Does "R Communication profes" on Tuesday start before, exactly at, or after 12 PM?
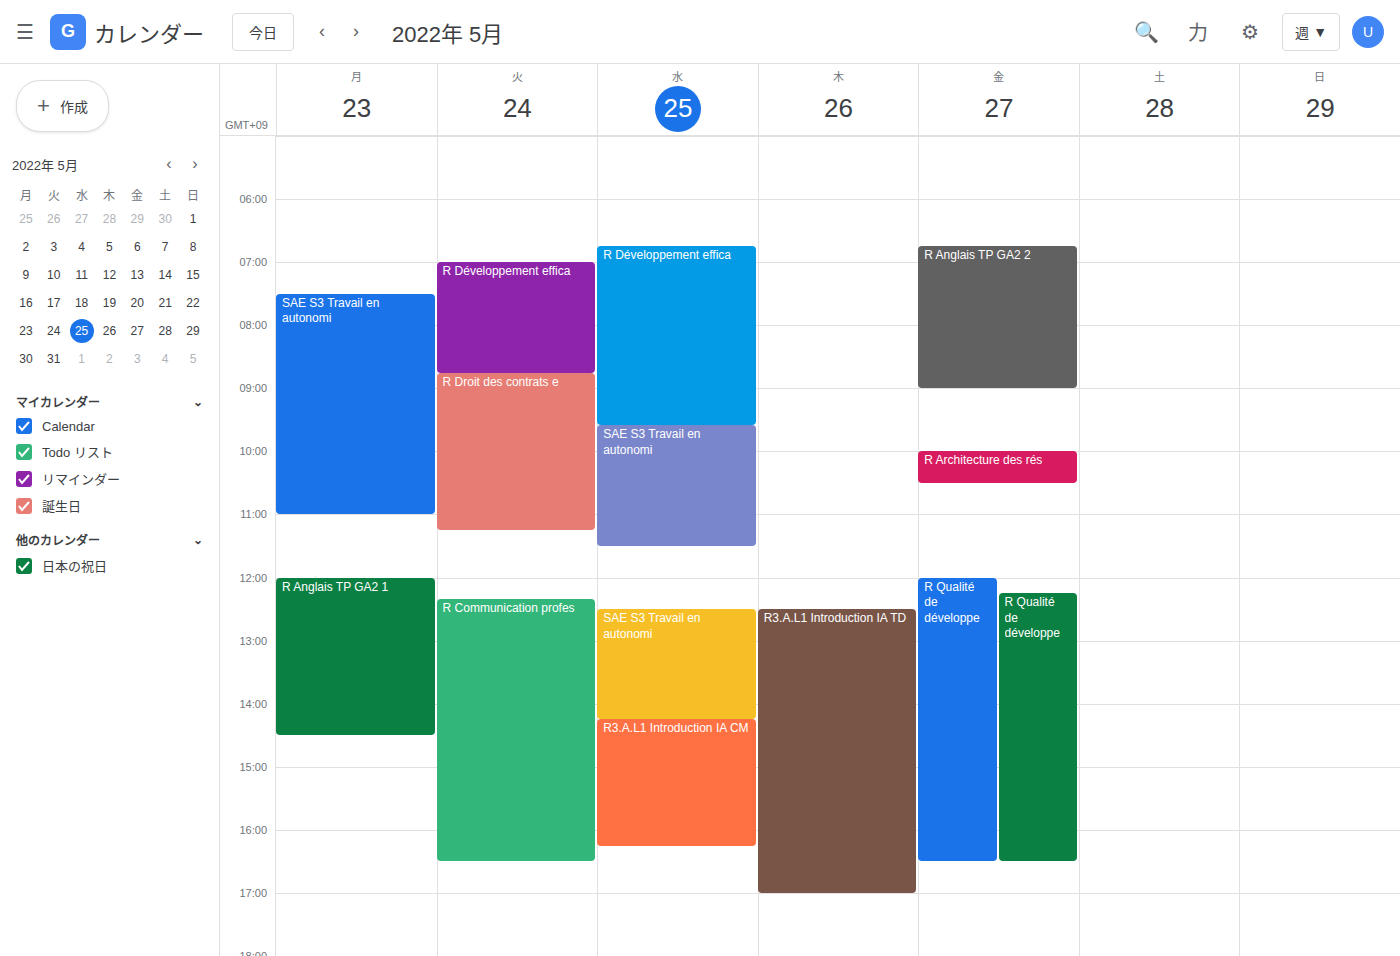
12:20 PM -- after 12 PM, 20 minutes below the 12 PM line.